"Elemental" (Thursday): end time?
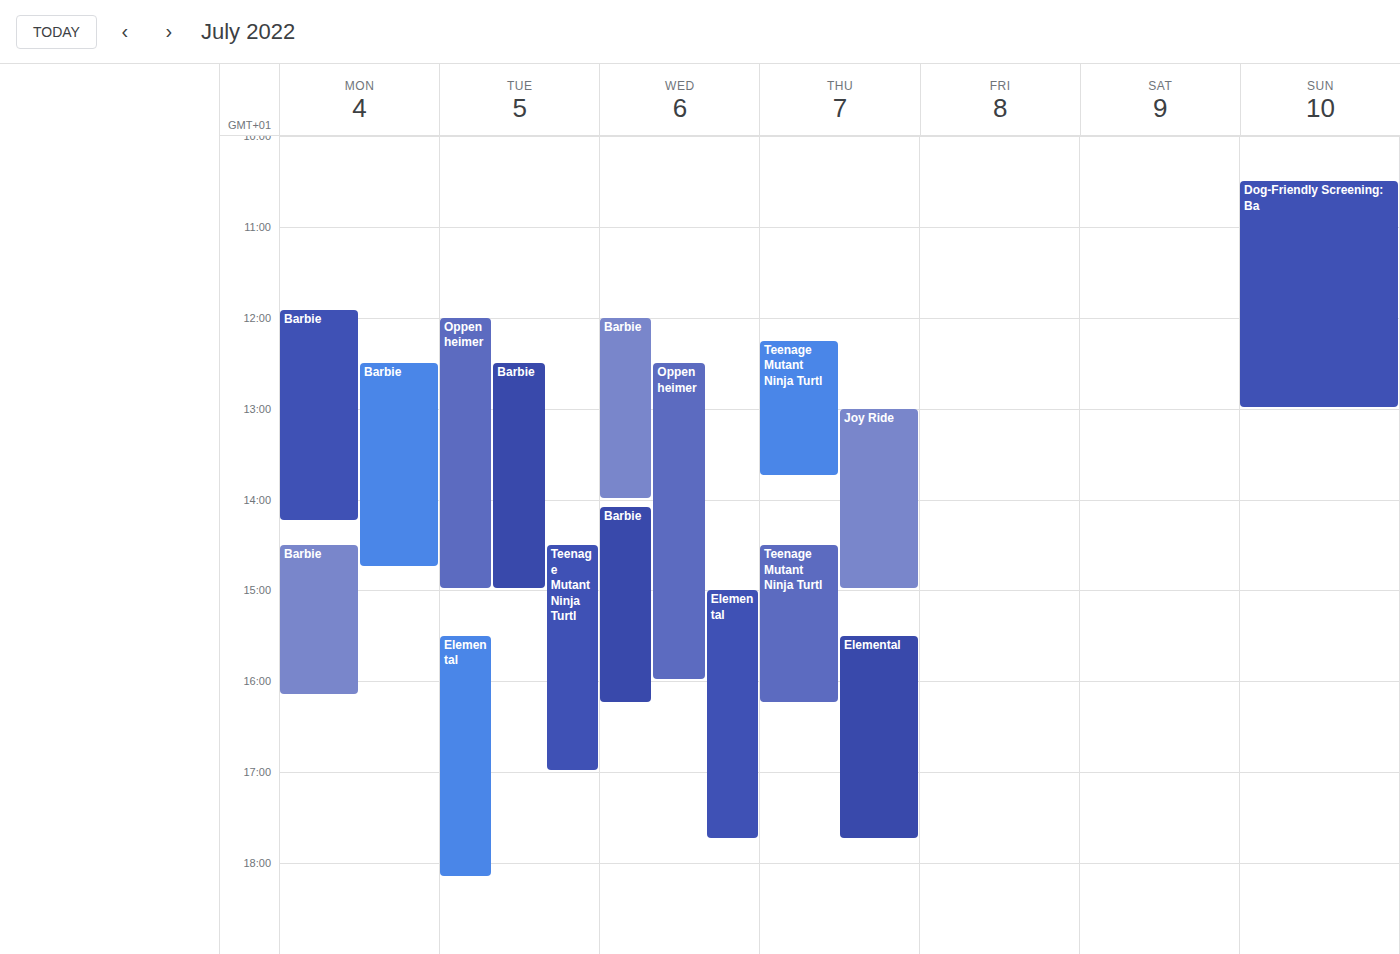
5:45 PM